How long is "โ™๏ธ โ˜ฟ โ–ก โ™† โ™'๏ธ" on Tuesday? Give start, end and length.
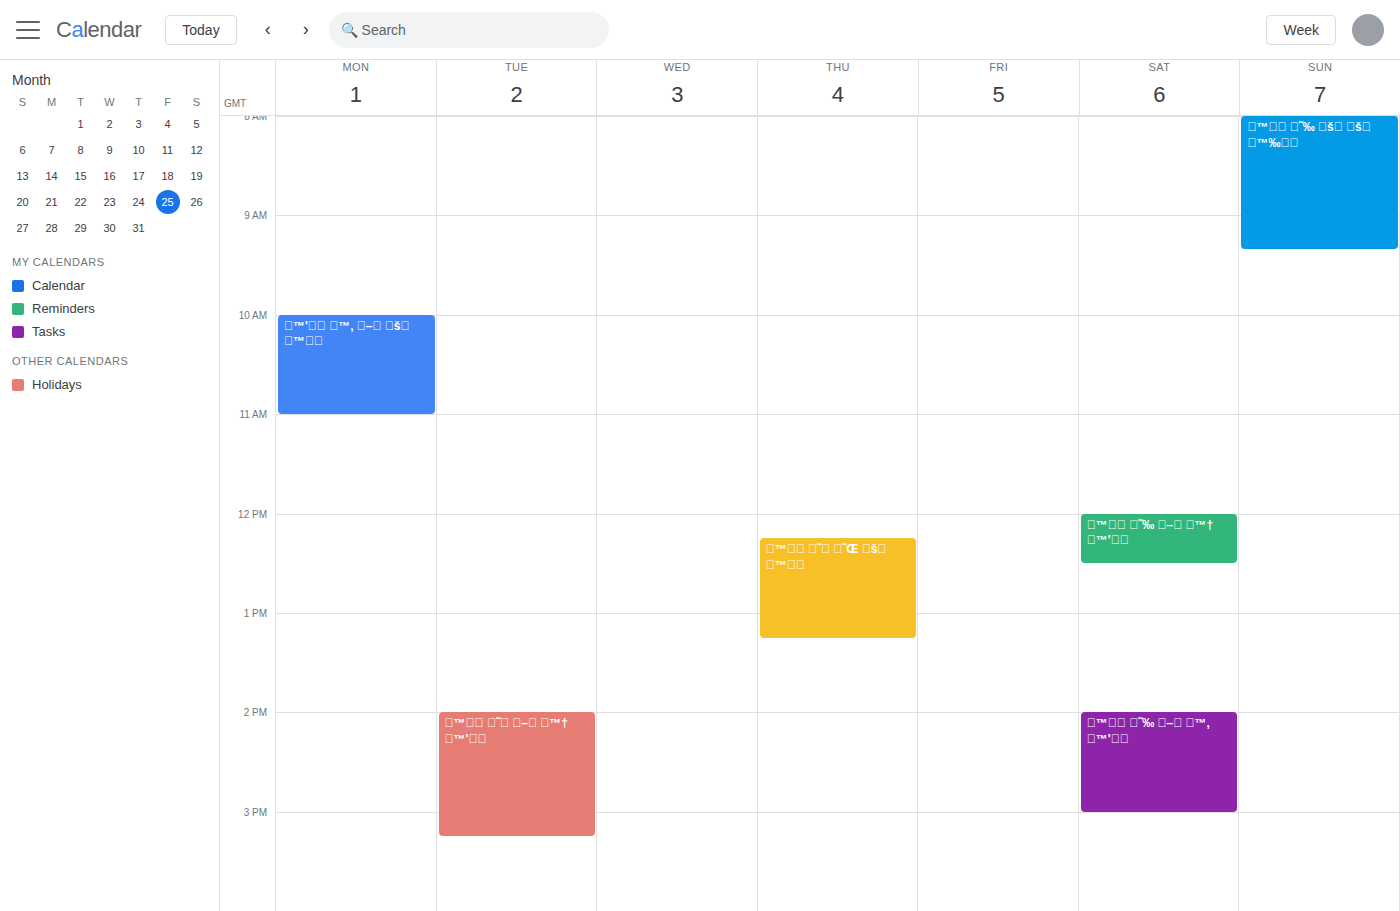
2:00 PM to 3:15 PM, 1 hour 15 minutes